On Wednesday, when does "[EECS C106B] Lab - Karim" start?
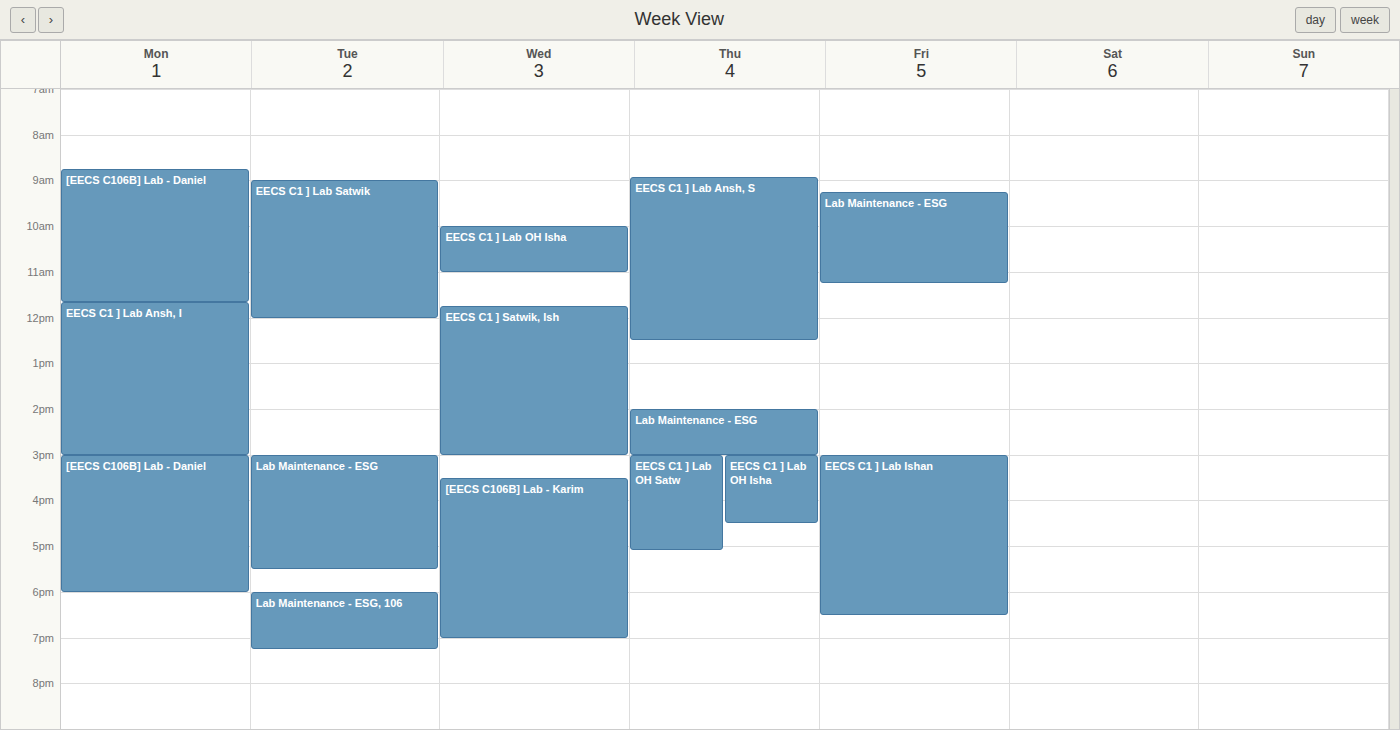
3:30 PM